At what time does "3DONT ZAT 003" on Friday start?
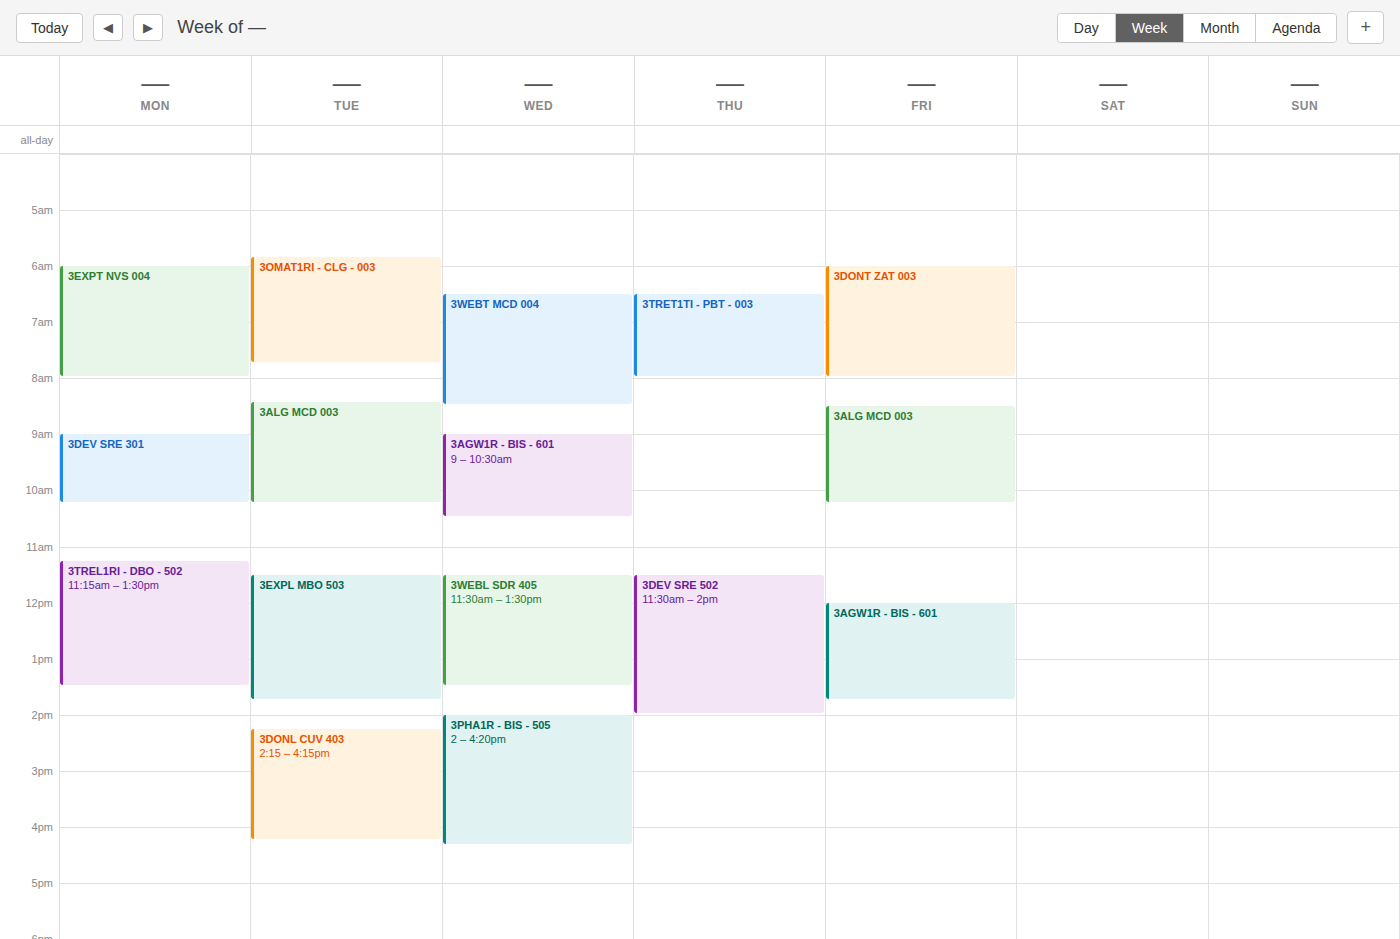
6:00 AM